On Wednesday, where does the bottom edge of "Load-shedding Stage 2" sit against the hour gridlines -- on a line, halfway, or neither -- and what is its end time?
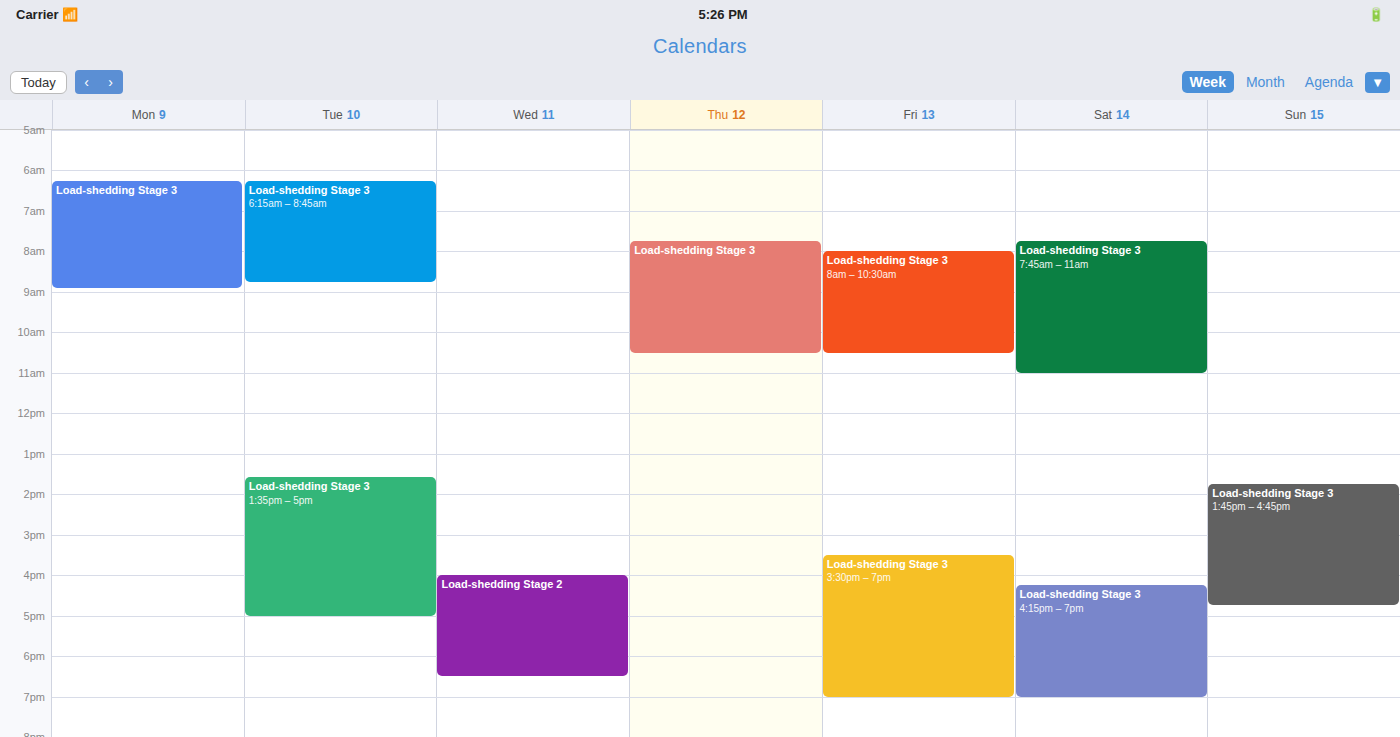
6:30 PM -- halfway between the 6 PM and 7 PM lines.